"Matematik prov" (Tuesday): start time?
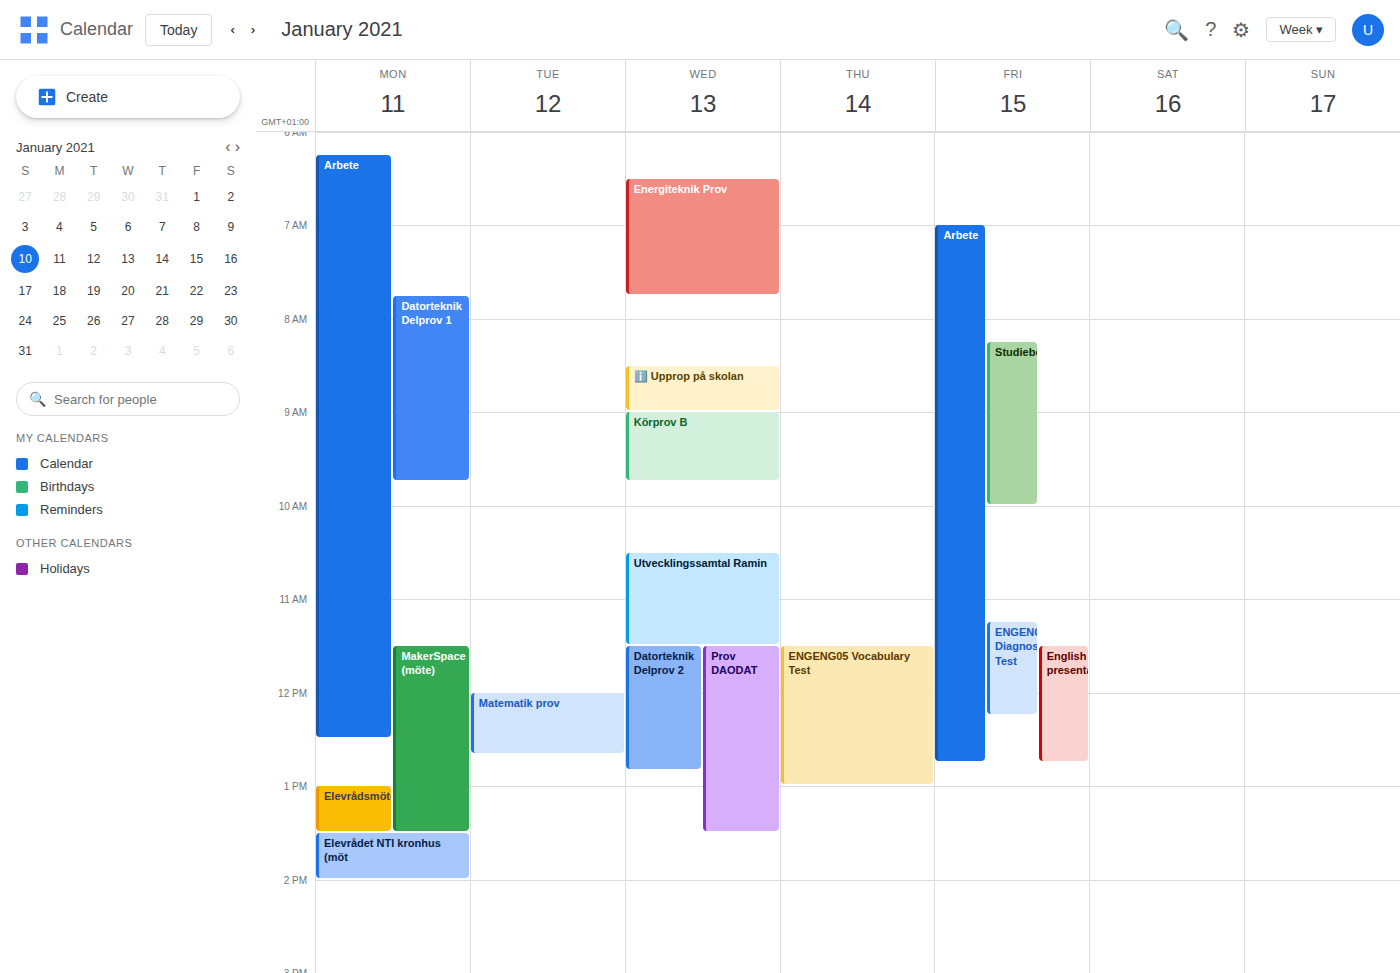
12:00